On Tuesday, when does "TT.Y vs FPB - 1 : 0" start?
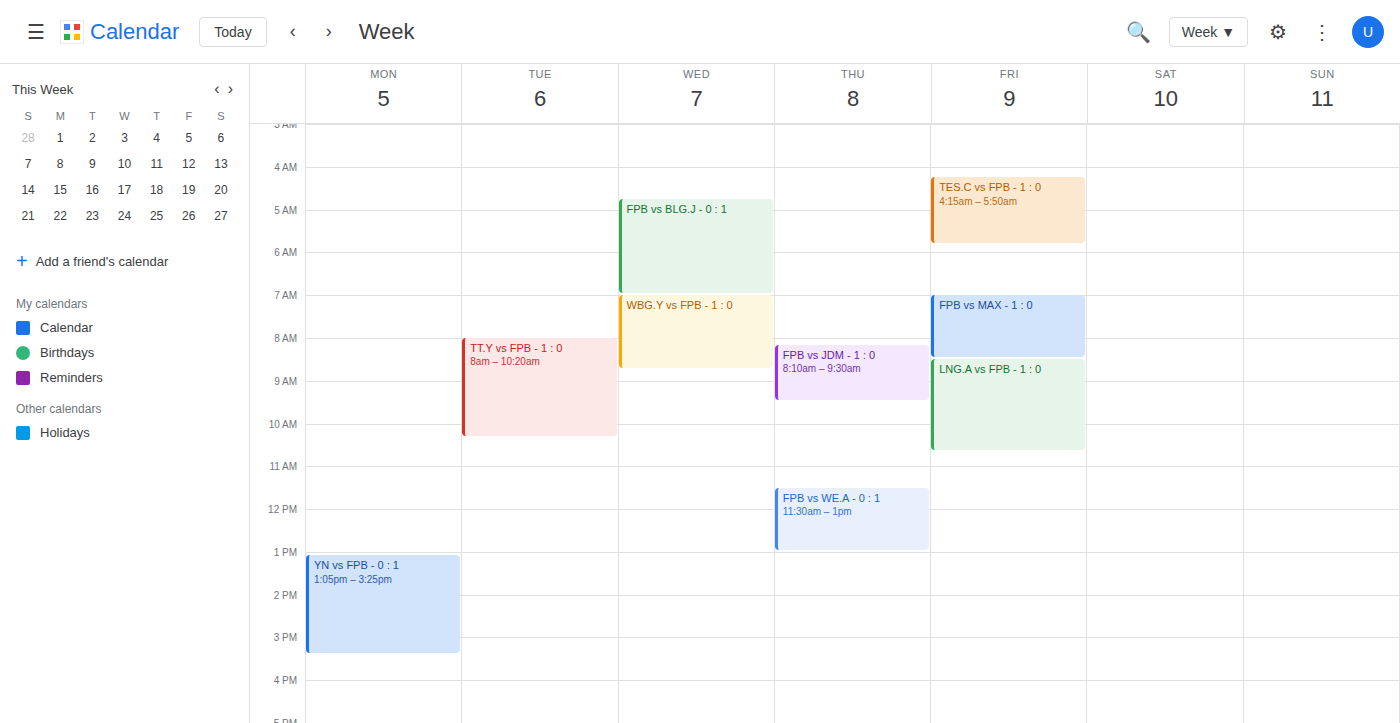
8:00 AM